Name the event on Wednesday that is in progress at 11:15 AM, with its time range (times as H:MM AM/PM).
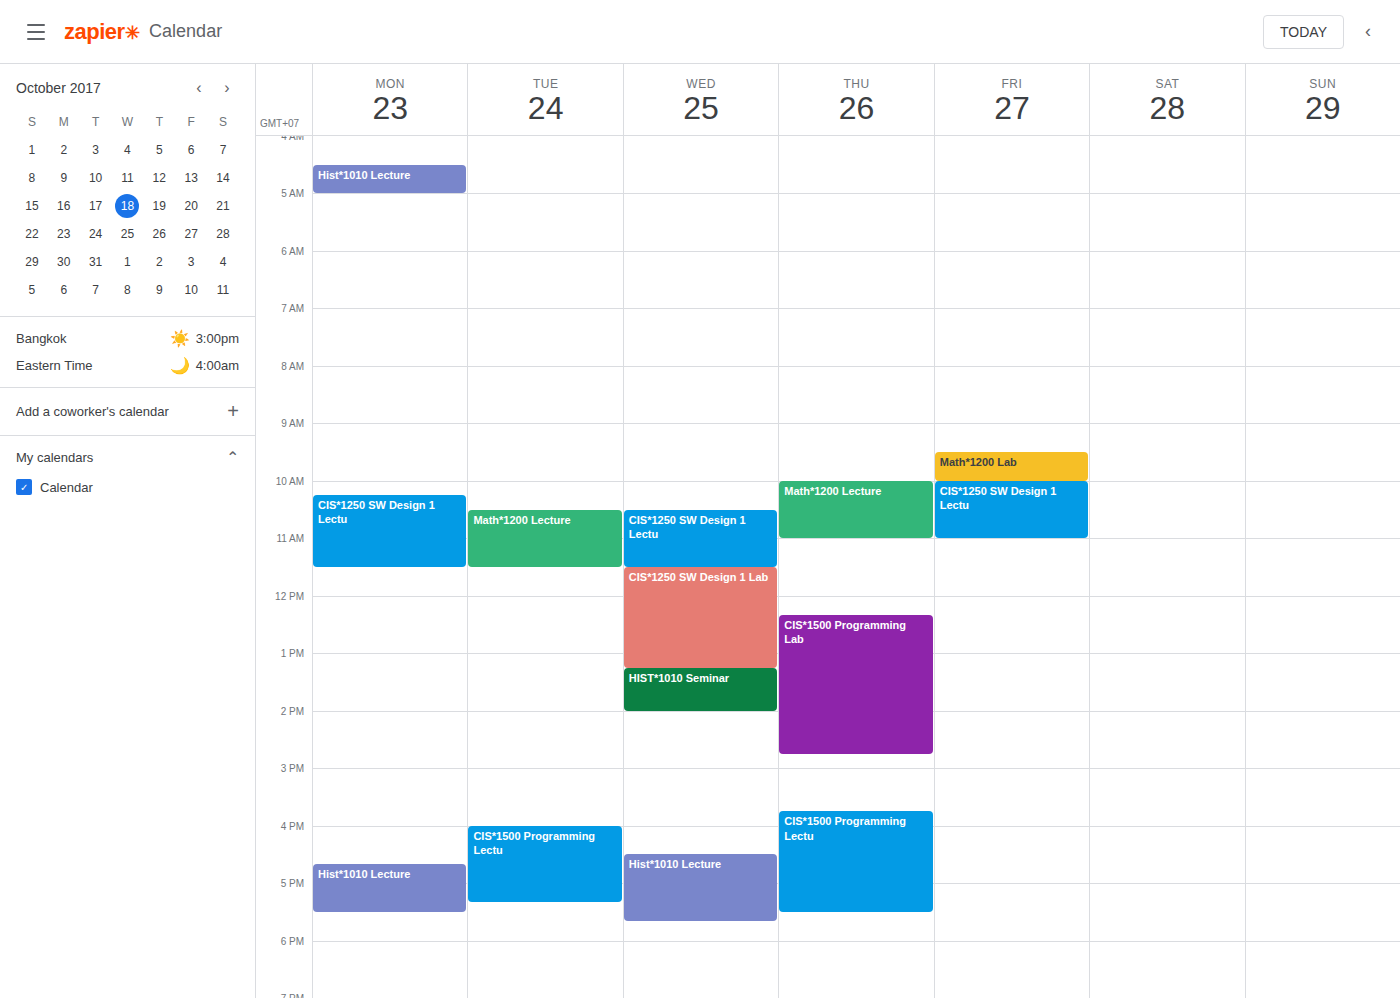
"CIS*1250 SW Design 1 Lectu", 10:30 AM to 11:30 AM